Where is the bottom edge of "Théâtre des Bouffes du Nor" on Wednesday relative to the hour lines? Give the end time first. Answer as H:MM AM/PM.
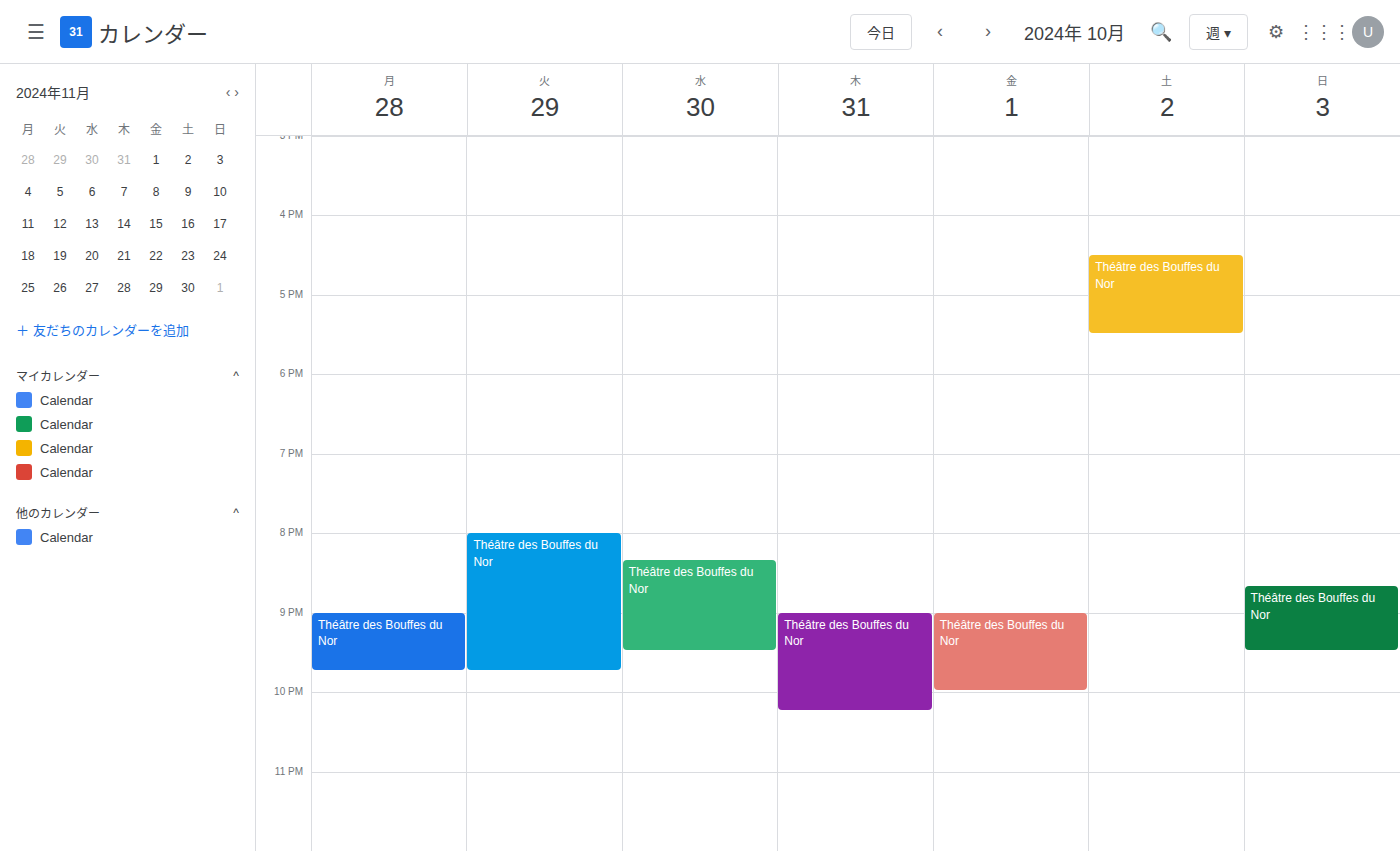
9:30 PM -- halfway between the 9 PM and 10 PM lines.